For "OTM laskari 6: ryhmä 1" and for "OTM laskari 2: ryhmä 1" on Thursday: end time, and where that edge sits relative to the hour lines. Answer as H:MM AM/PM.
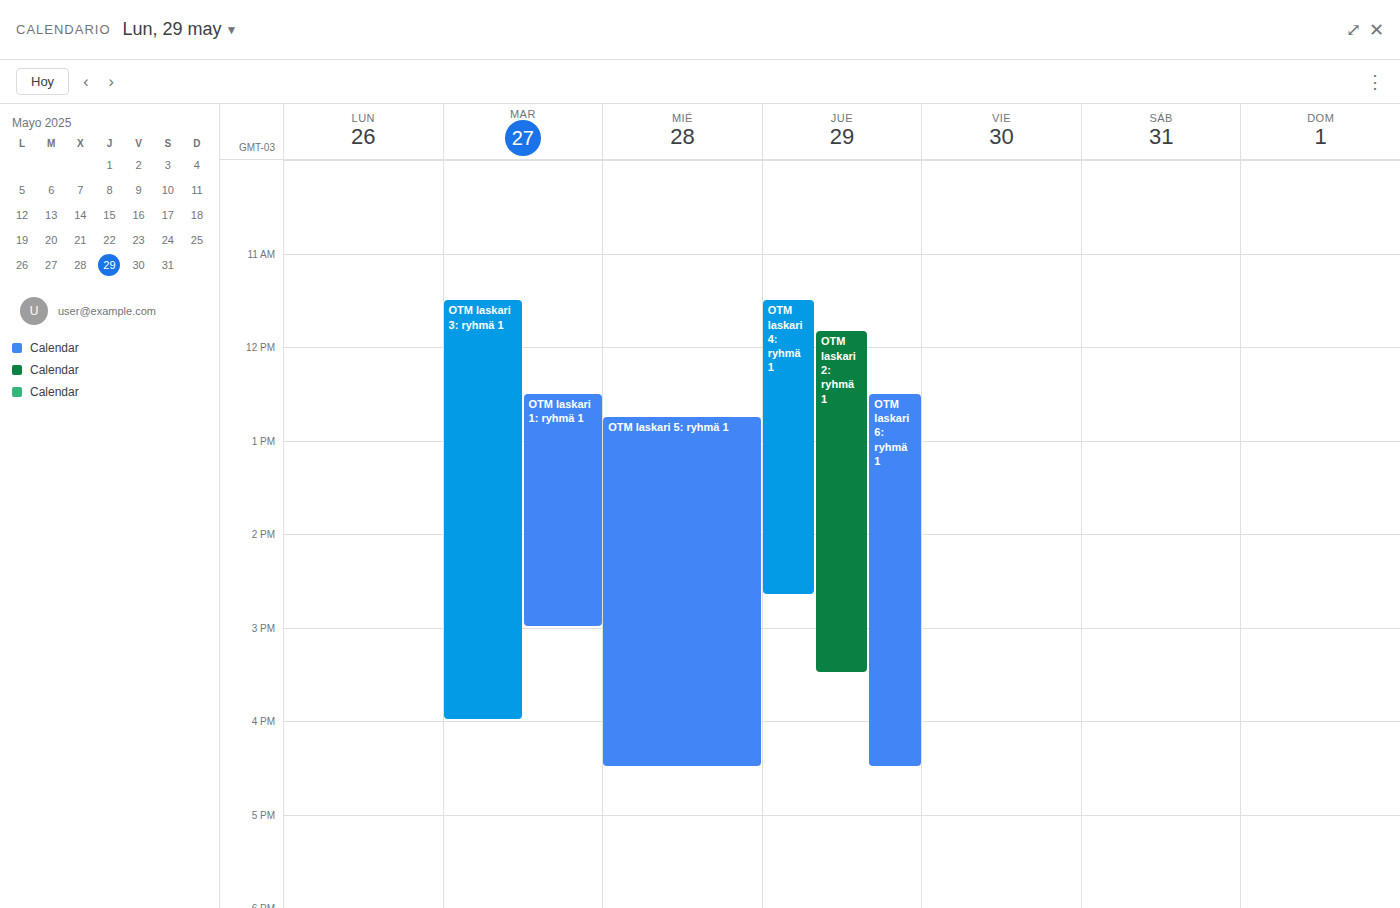
"OTM laskari 6: ryhmä 1": 4:30 PM, halfway between the 4 PM and 5 PM lines. "OTM laskari 2: ryhmä 1": 3:30 PM, halfway between the 3 PM and 4 PM lines.